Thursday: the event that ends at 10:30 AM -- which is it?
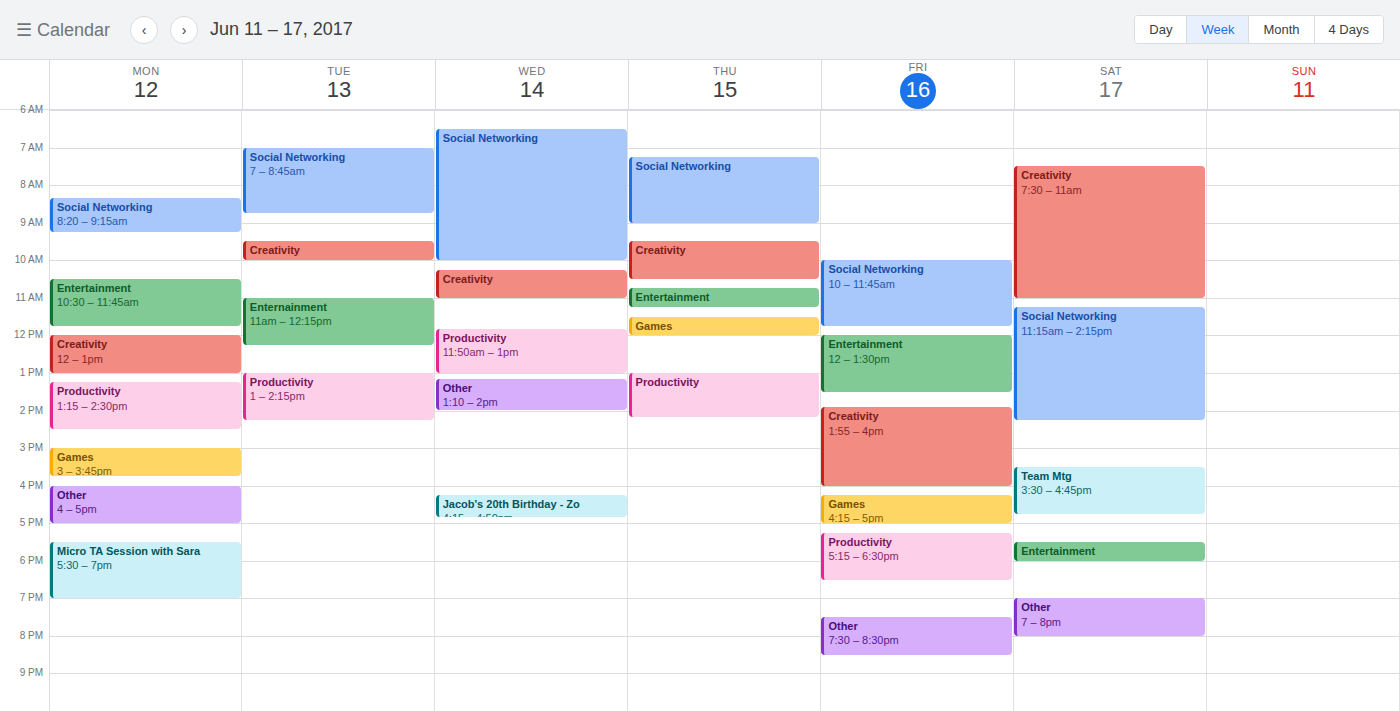
"Creativity"